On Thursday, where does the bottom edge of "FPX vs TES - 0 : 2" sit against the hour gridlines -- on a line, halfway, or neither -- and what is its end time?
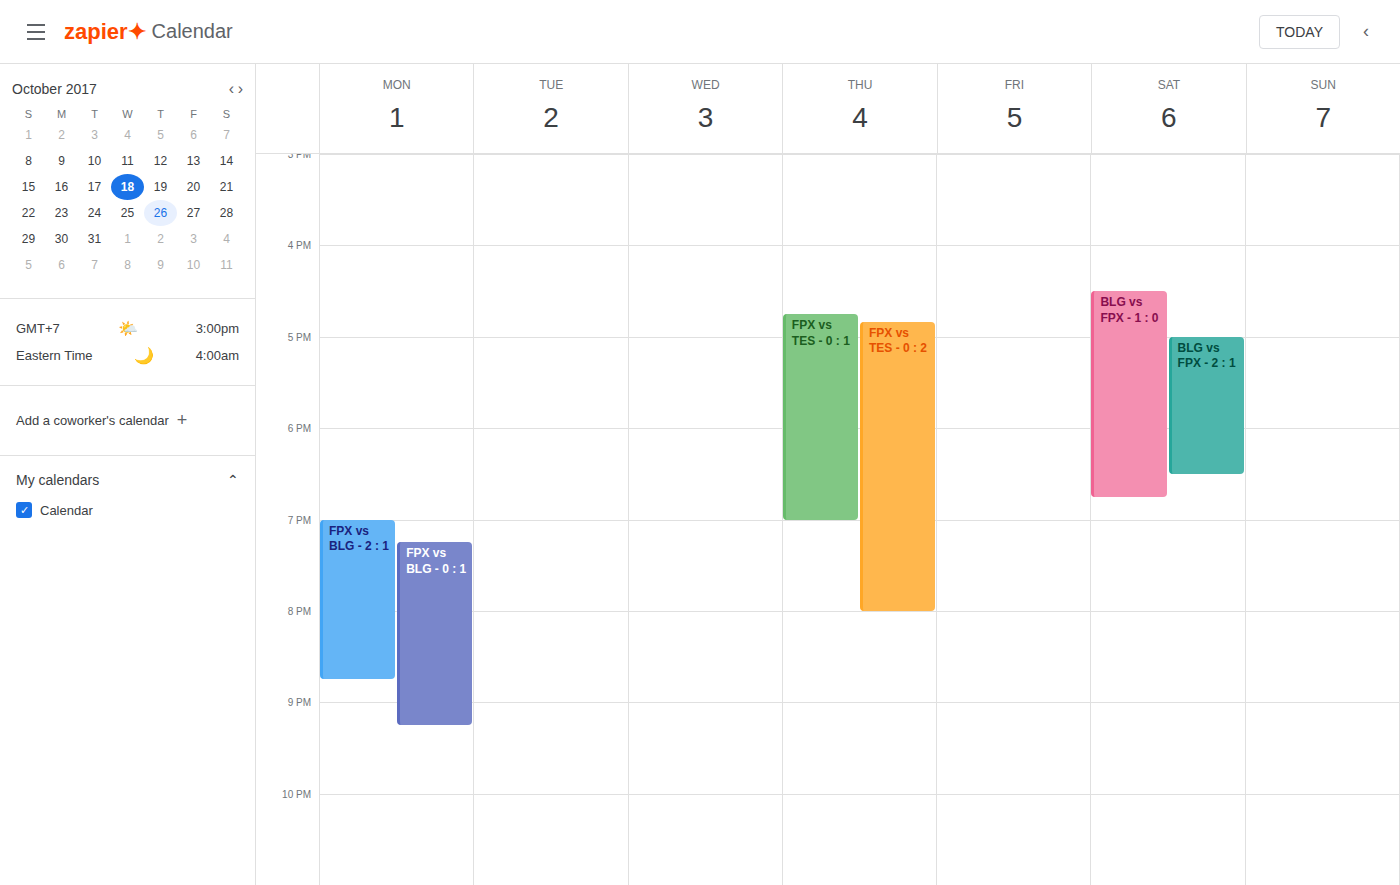
20:00 -- exactly on the 20:00 line.